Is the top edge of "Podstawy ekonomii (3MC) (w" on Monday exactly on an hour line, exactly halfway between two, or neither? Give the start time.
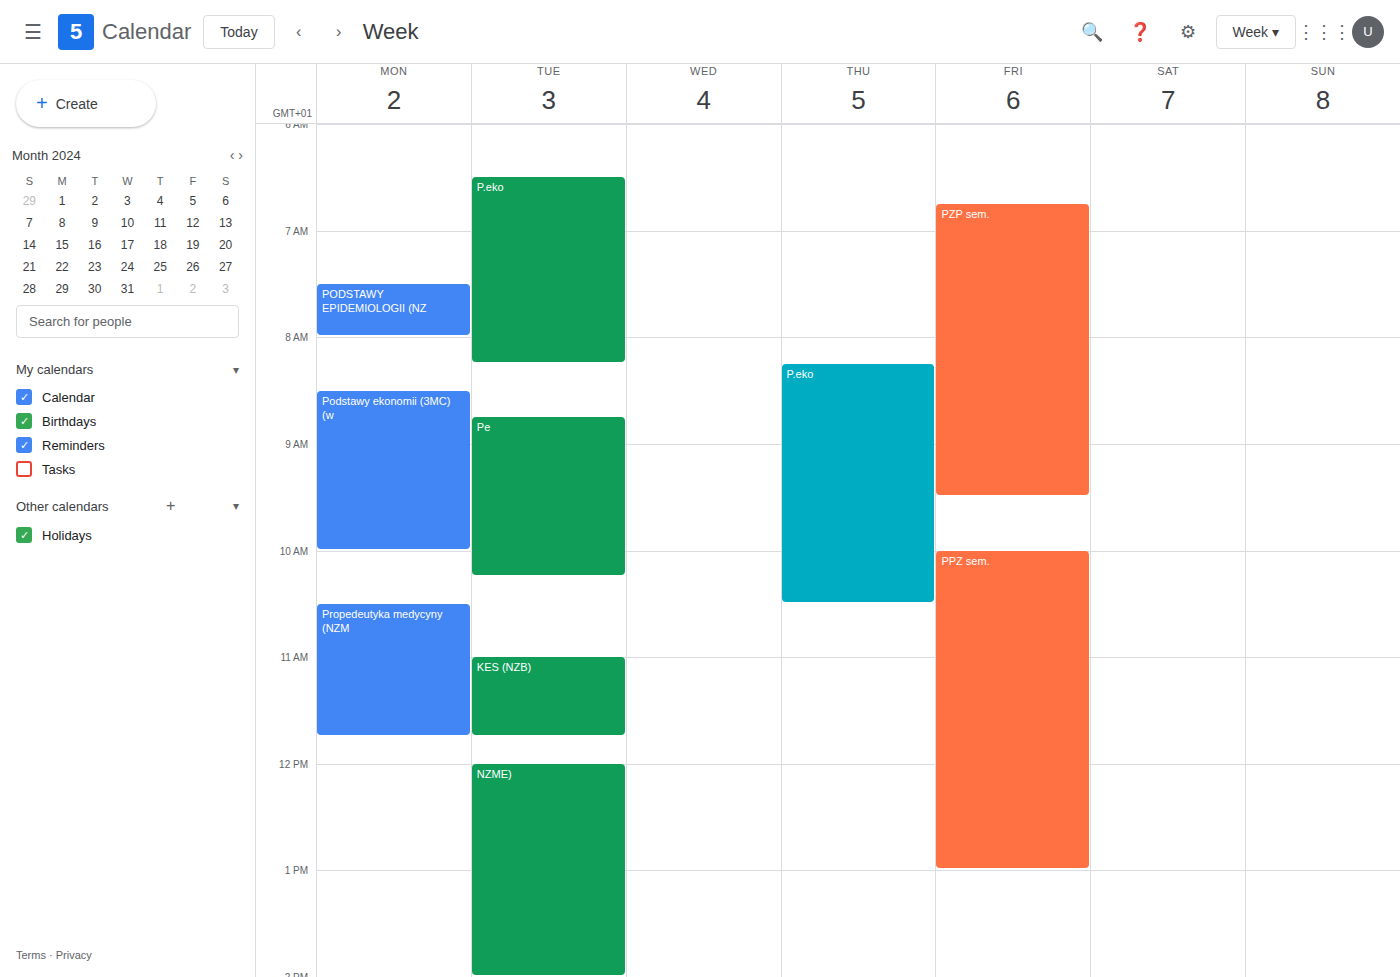
8:30 AM -- halfway between the 8 AM and 9 AM lines.